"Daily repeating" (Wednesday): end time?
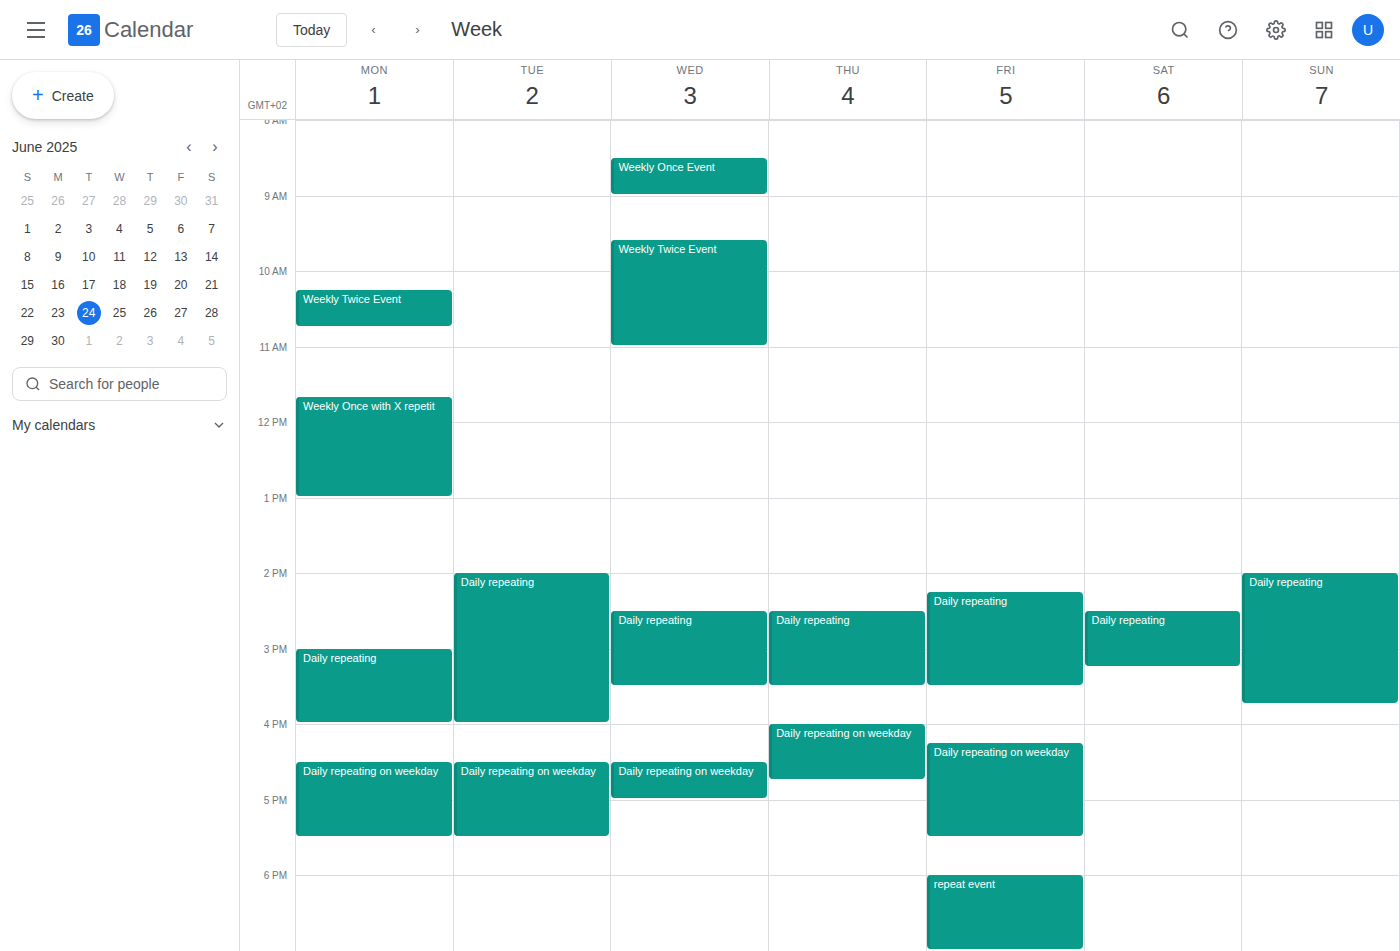
3:30 PM